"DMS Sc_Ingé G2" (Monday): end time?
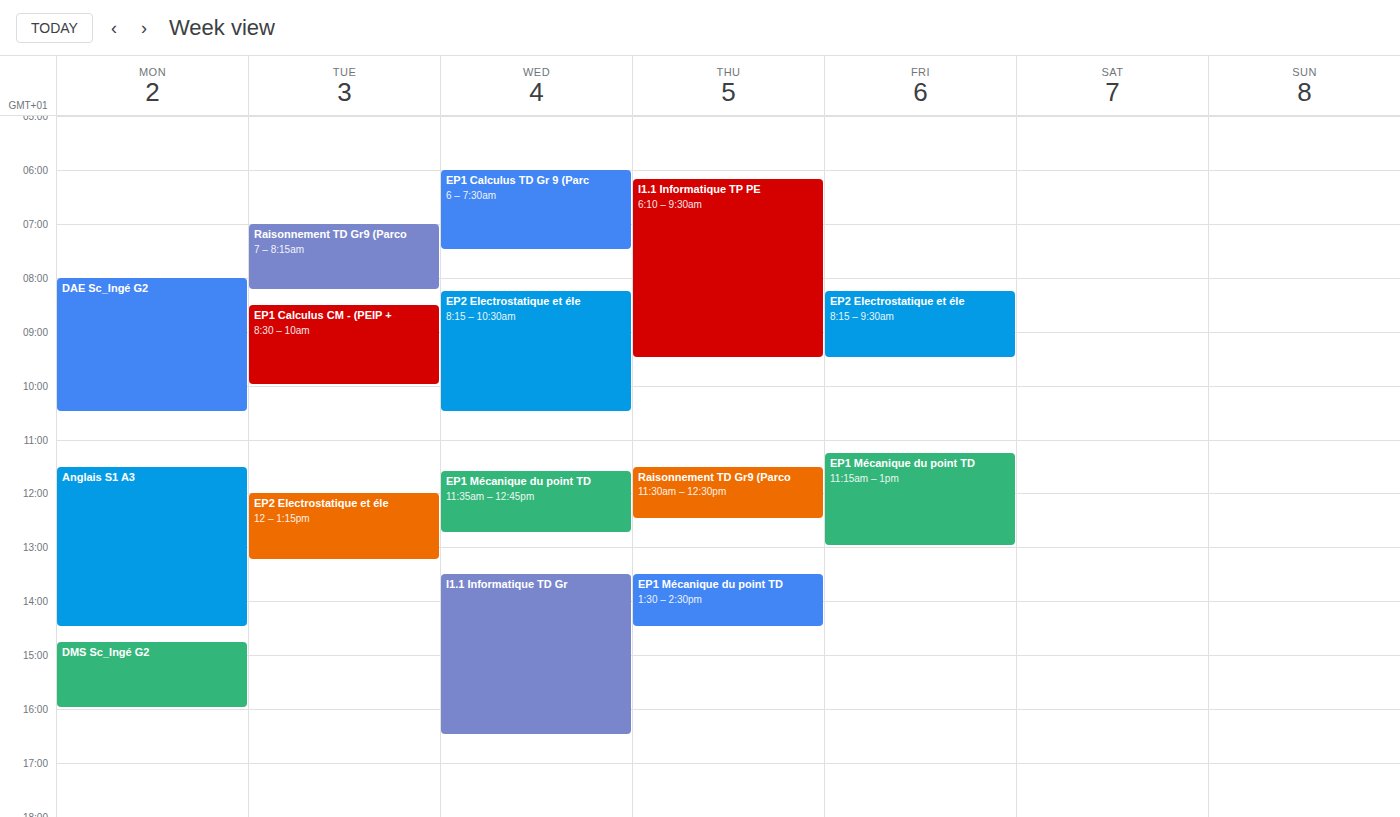
16:00